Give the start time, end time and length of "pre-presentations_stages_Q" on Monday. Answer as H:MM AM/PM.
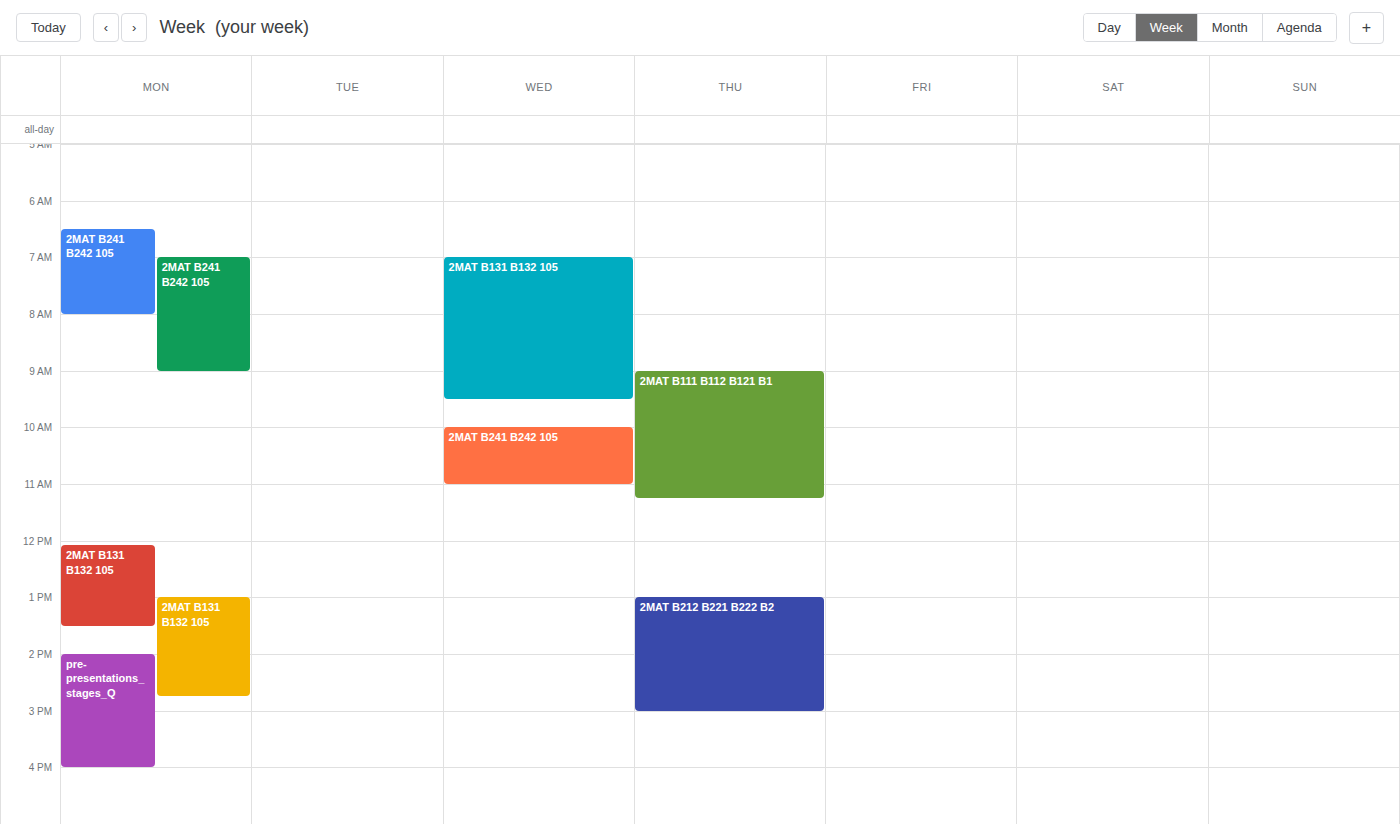
2:00 PM to 4:00 PM, 2 hours